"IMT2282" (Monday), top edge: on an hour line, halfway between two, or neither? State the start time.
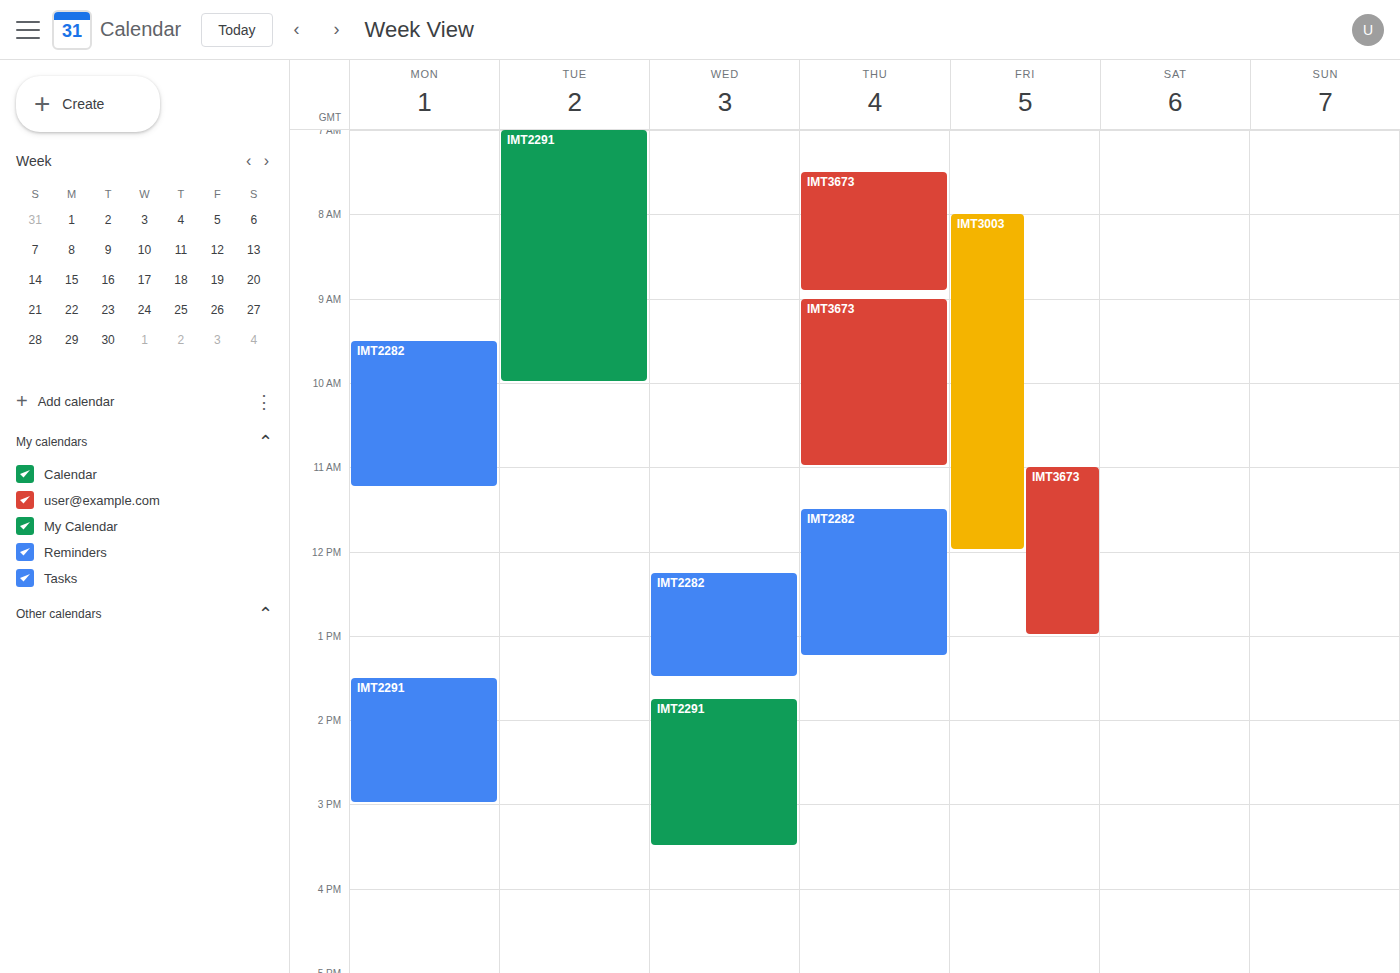
9:30 AM -- halfway between the 9 AM and 10 AM lines.